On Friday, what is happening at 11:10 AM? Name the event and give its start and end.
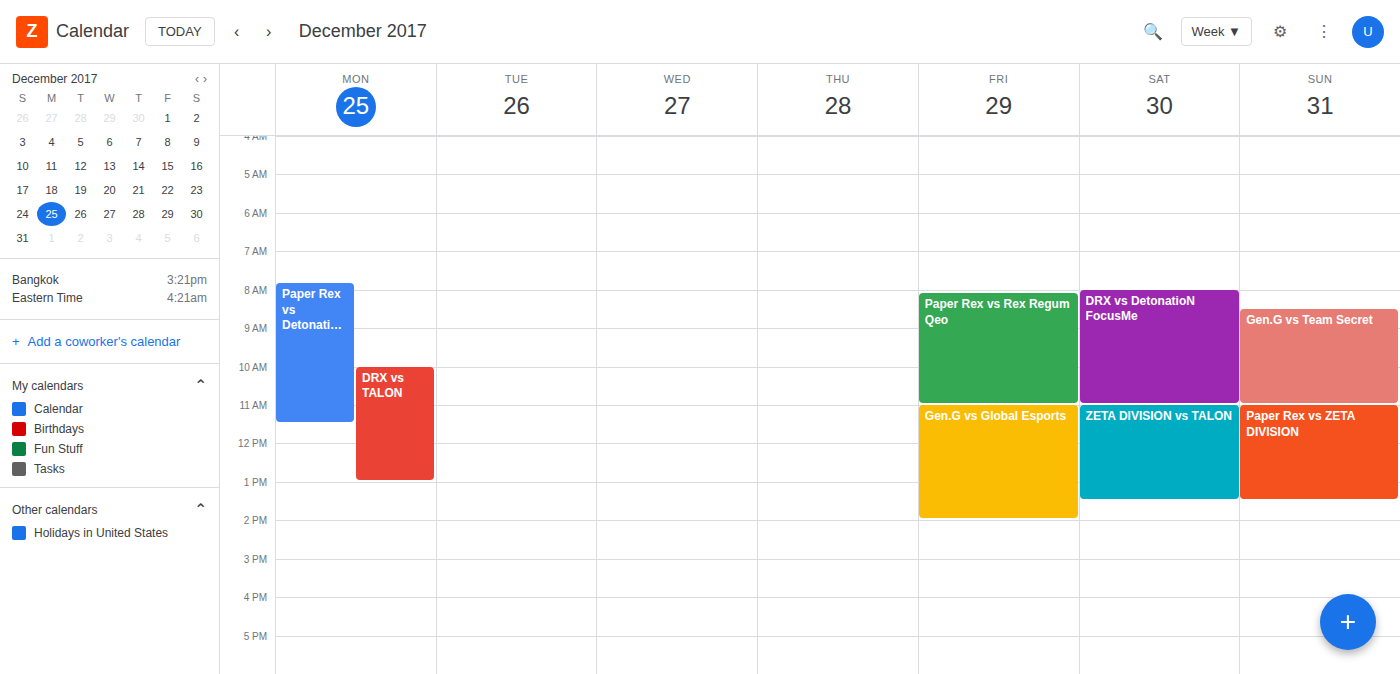
"Gen.G vs Global Esports", 11:00 AM to 2:00 PM